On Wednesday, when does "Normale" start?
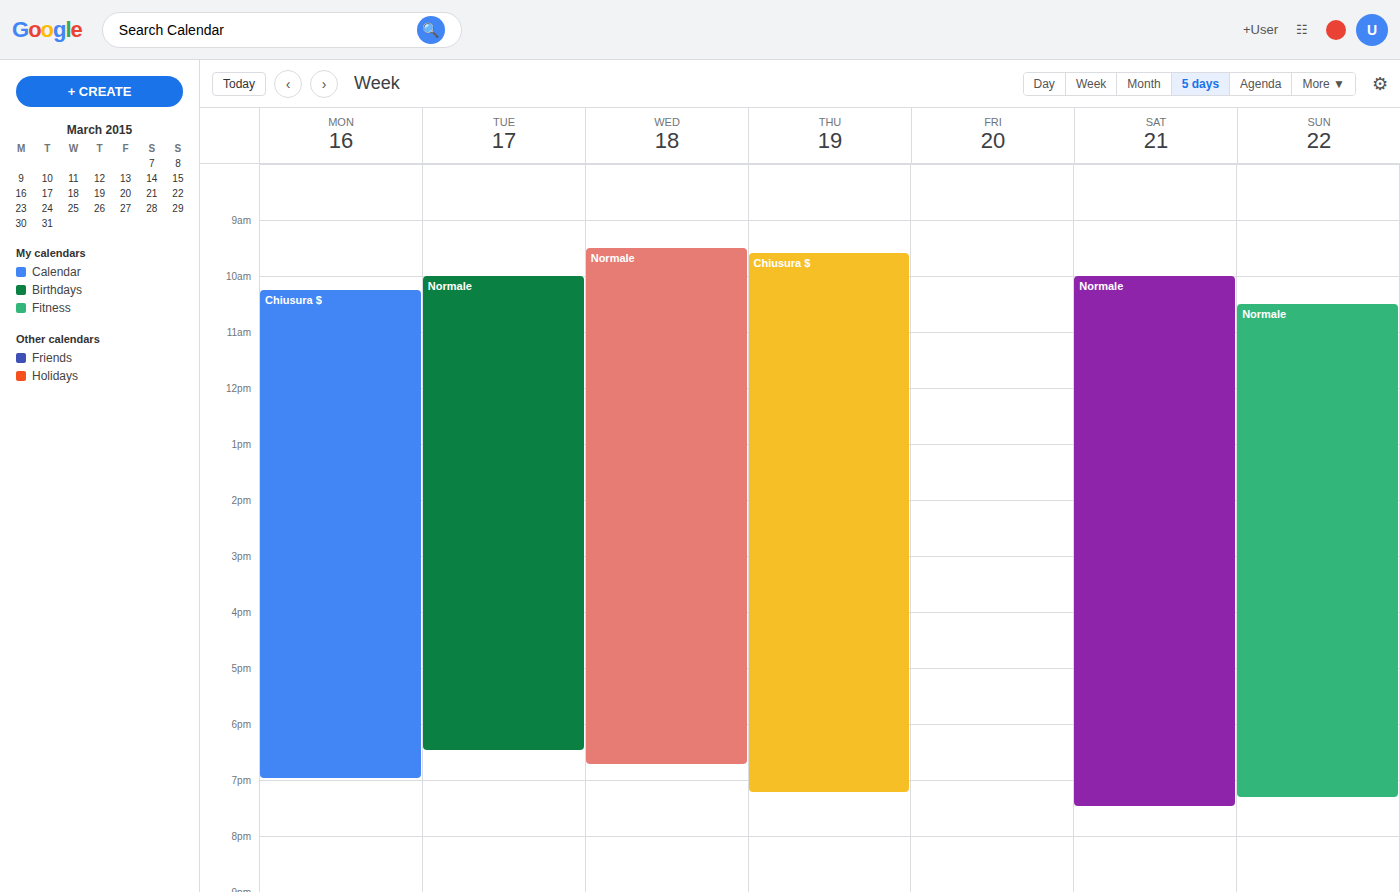
9:30 AM